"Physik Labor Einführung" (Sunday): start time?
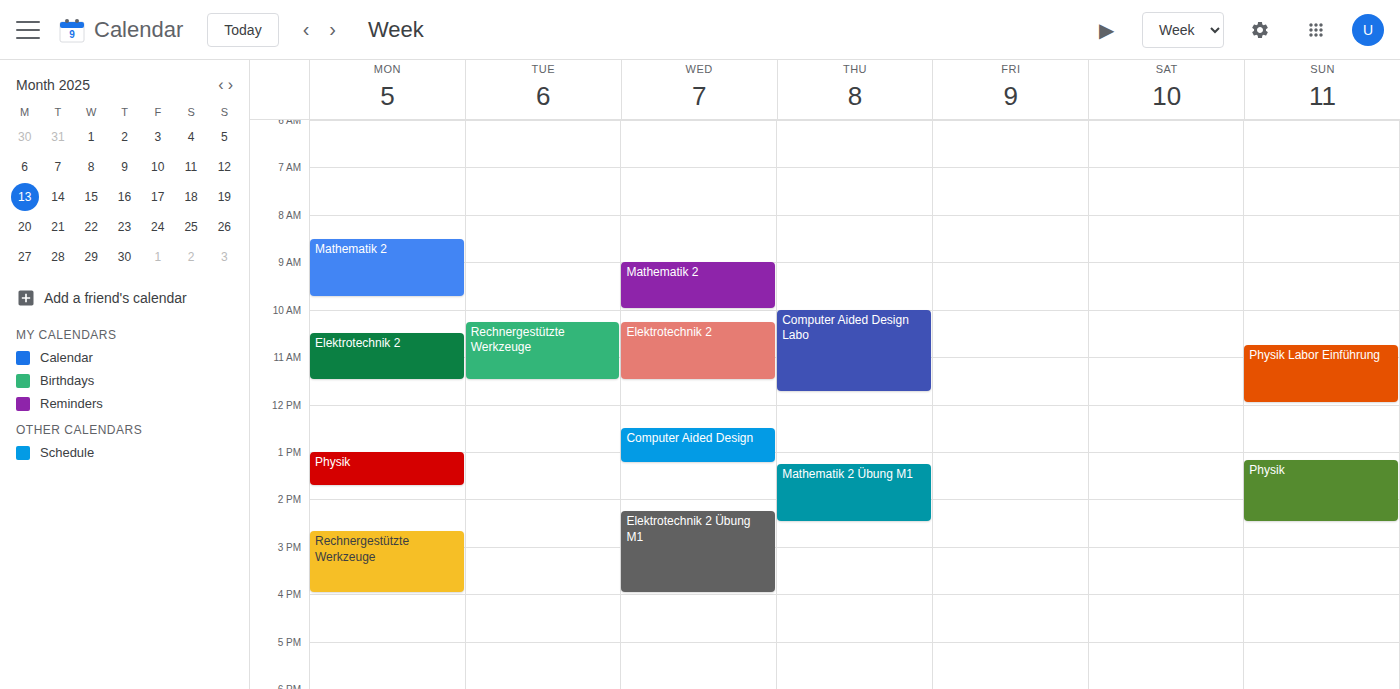
10:45 AM